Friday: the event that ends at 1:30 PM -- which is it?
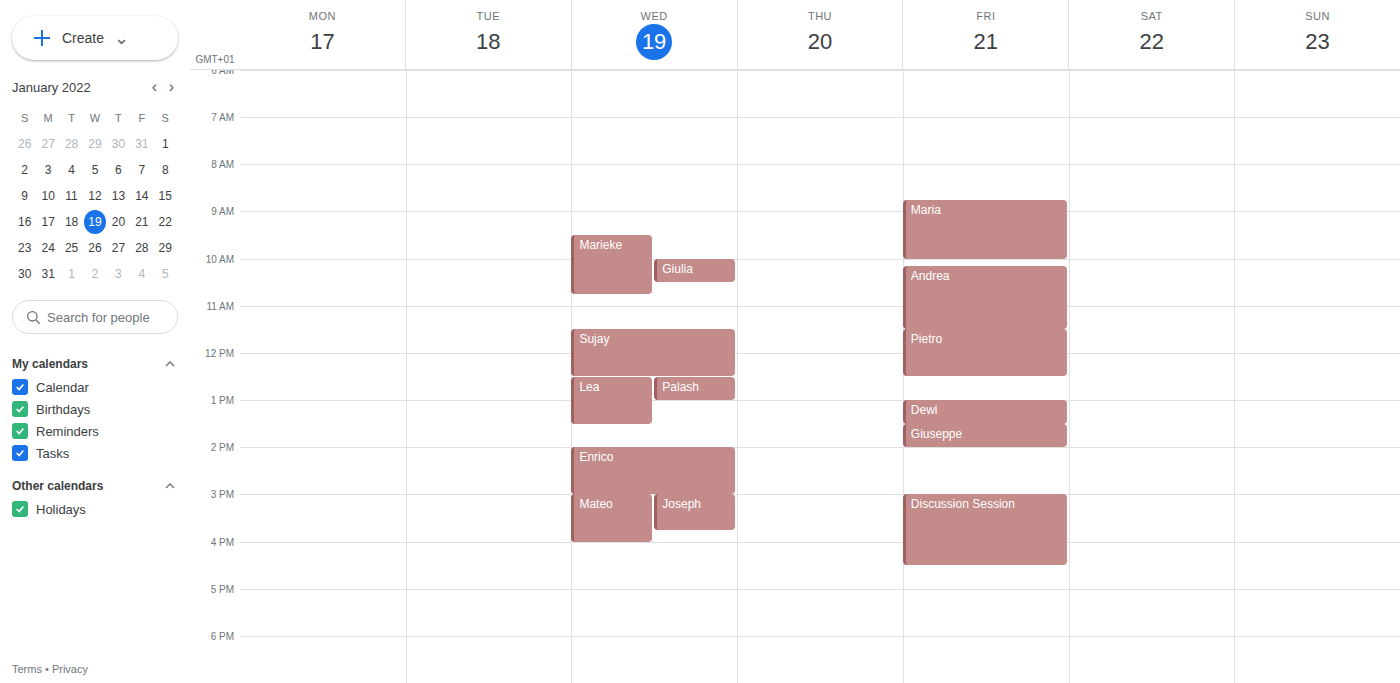
"Dewi"